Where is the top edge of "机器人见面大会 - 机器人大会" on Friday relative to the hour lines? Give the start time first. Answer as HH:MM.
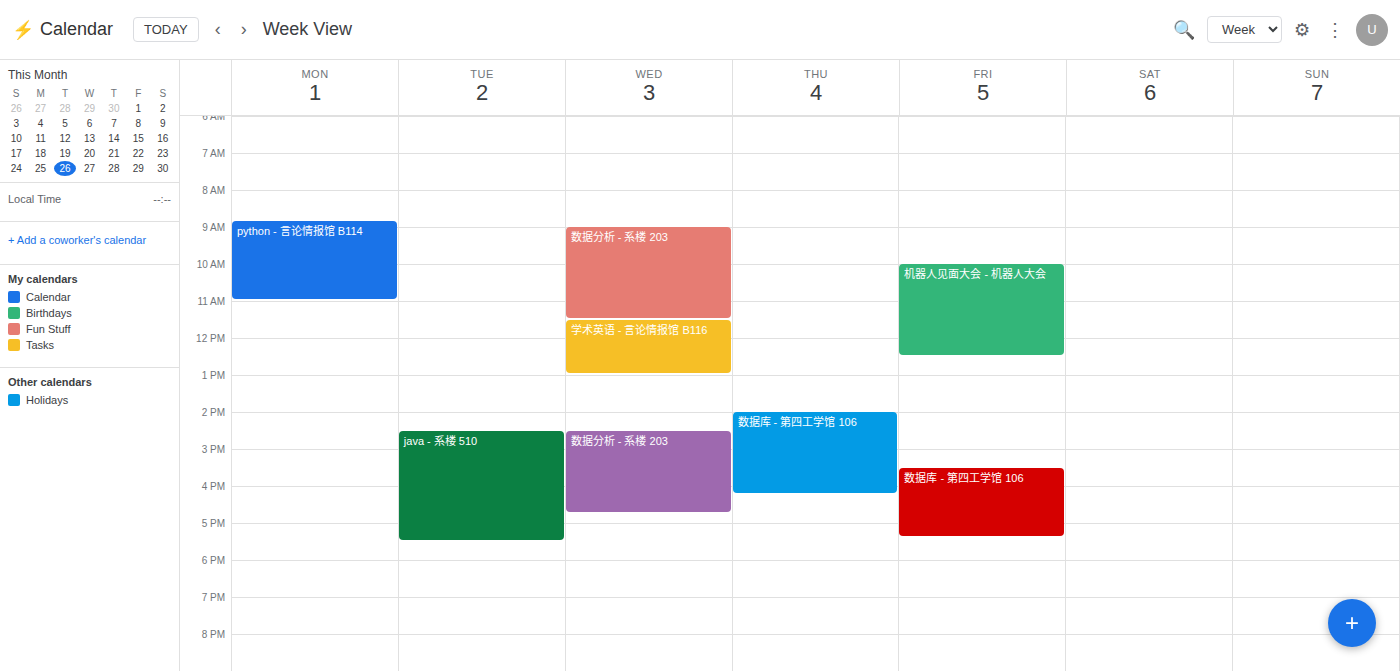
10:00 -- exactly on the 10:00 line.